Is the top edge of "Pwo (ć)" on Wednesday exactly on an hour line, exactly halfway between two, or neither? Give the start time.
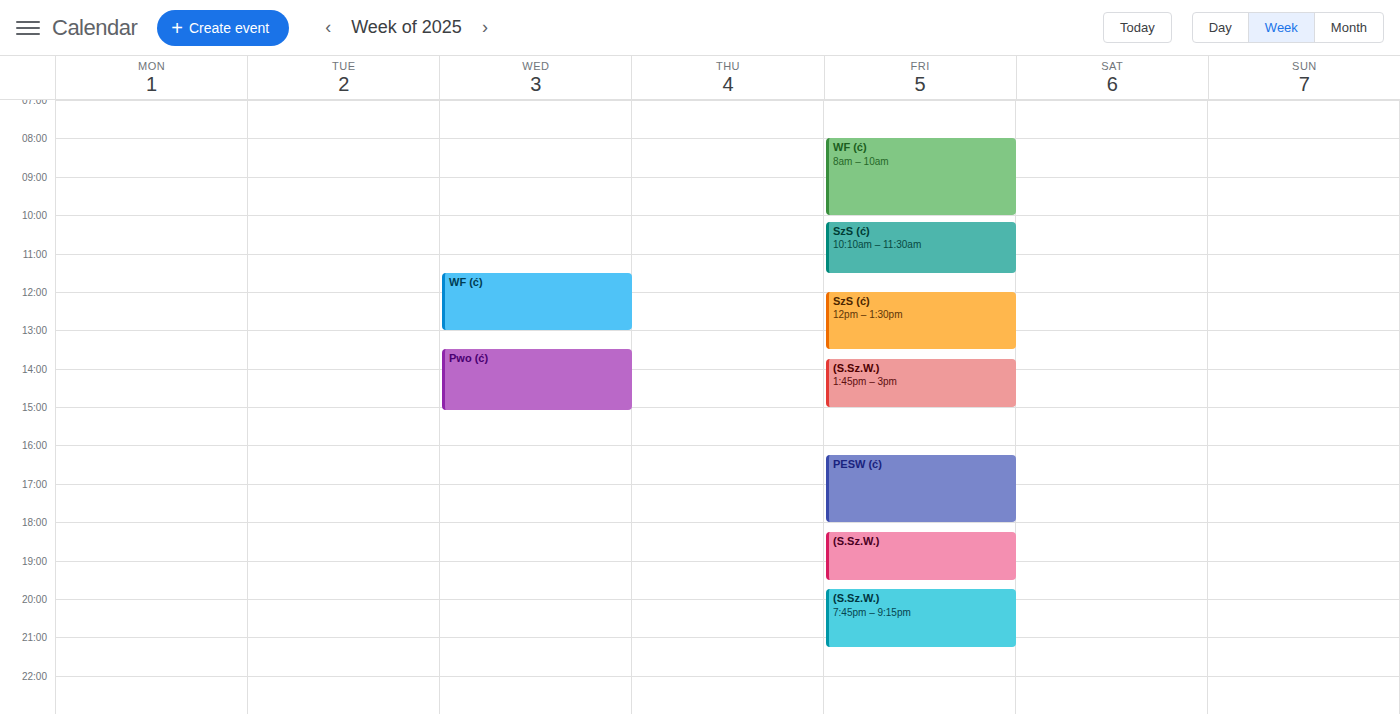
1:30 PM -- halfway between the 1 PM and 2 PM lines.